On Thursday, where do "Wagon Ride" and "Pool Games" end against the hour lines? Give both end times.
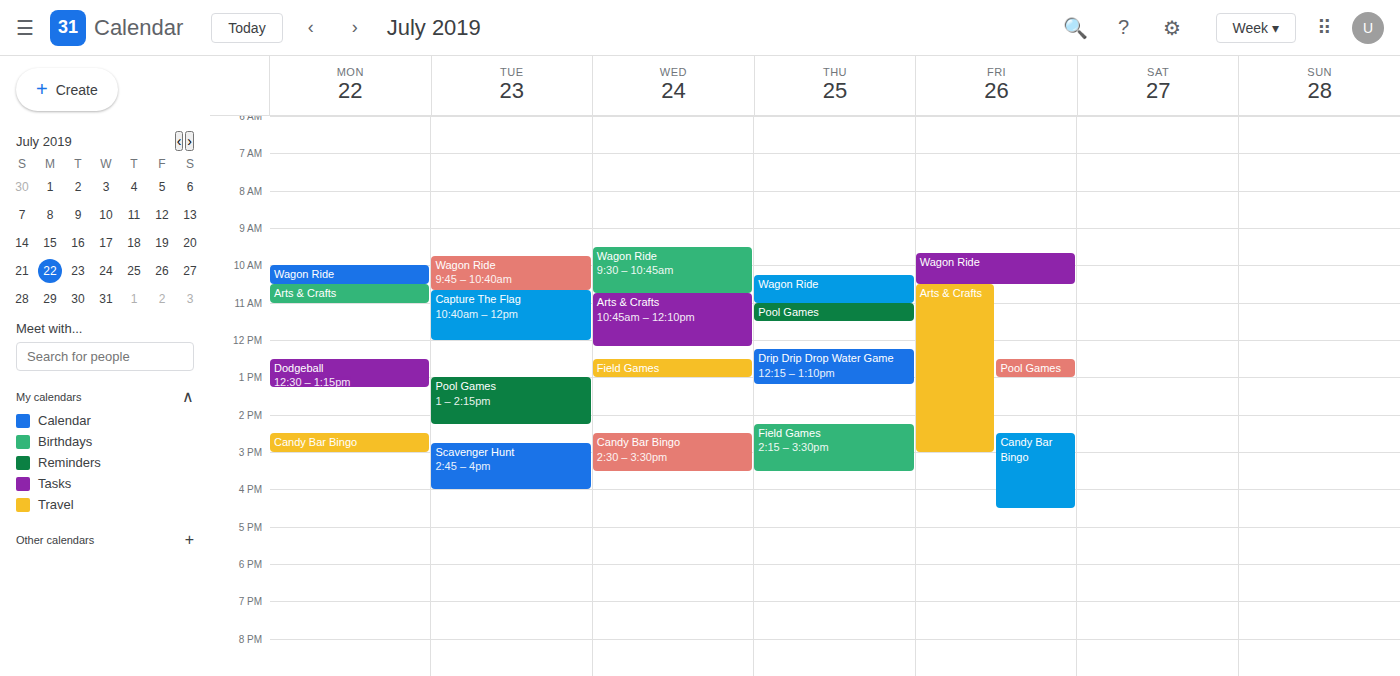
"Wagon Ride": 11:00 AM, exactly on the 11 AM line. "Pool Games": 11:30 AM, halfway between the 11 AM and 12 PM lines.